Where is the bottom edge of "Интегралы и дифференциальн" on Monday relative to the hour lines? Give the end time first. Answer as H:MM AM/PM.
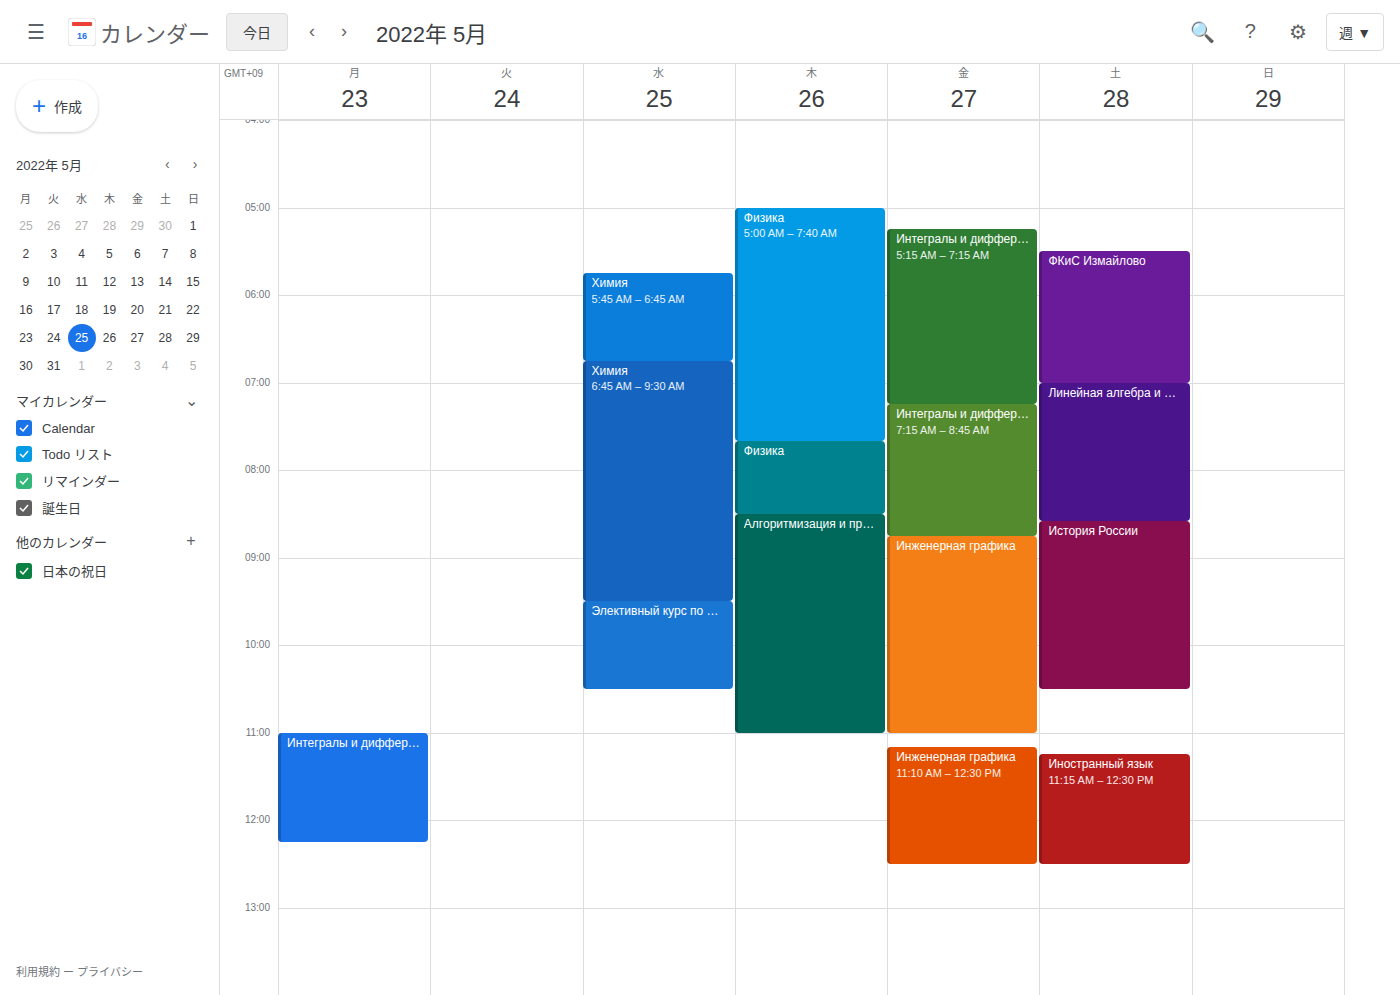
12:15 PM -- neither: a quarter of the way from the 12 PM line to the 1 PM line.